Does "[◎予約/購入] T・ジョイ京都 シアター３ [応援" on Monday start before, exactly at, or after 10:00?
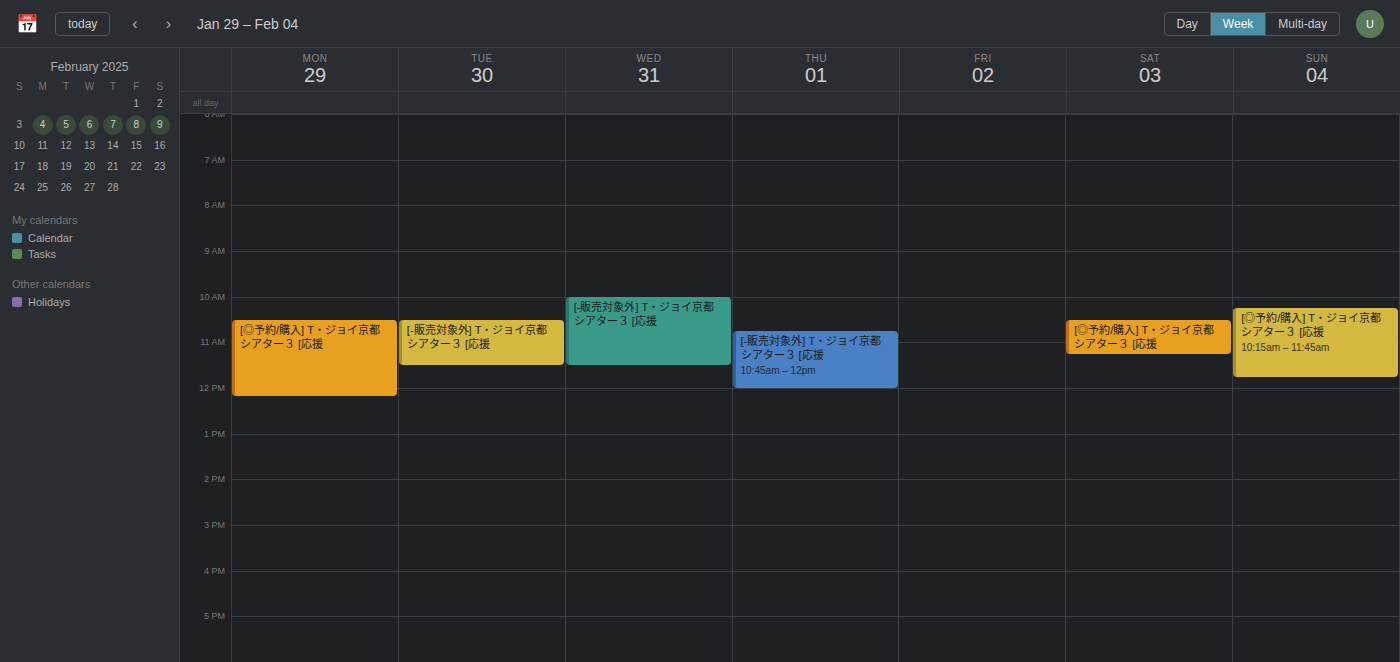
10:30 -- after 10:00, 30 minutes below the 10:00 line.